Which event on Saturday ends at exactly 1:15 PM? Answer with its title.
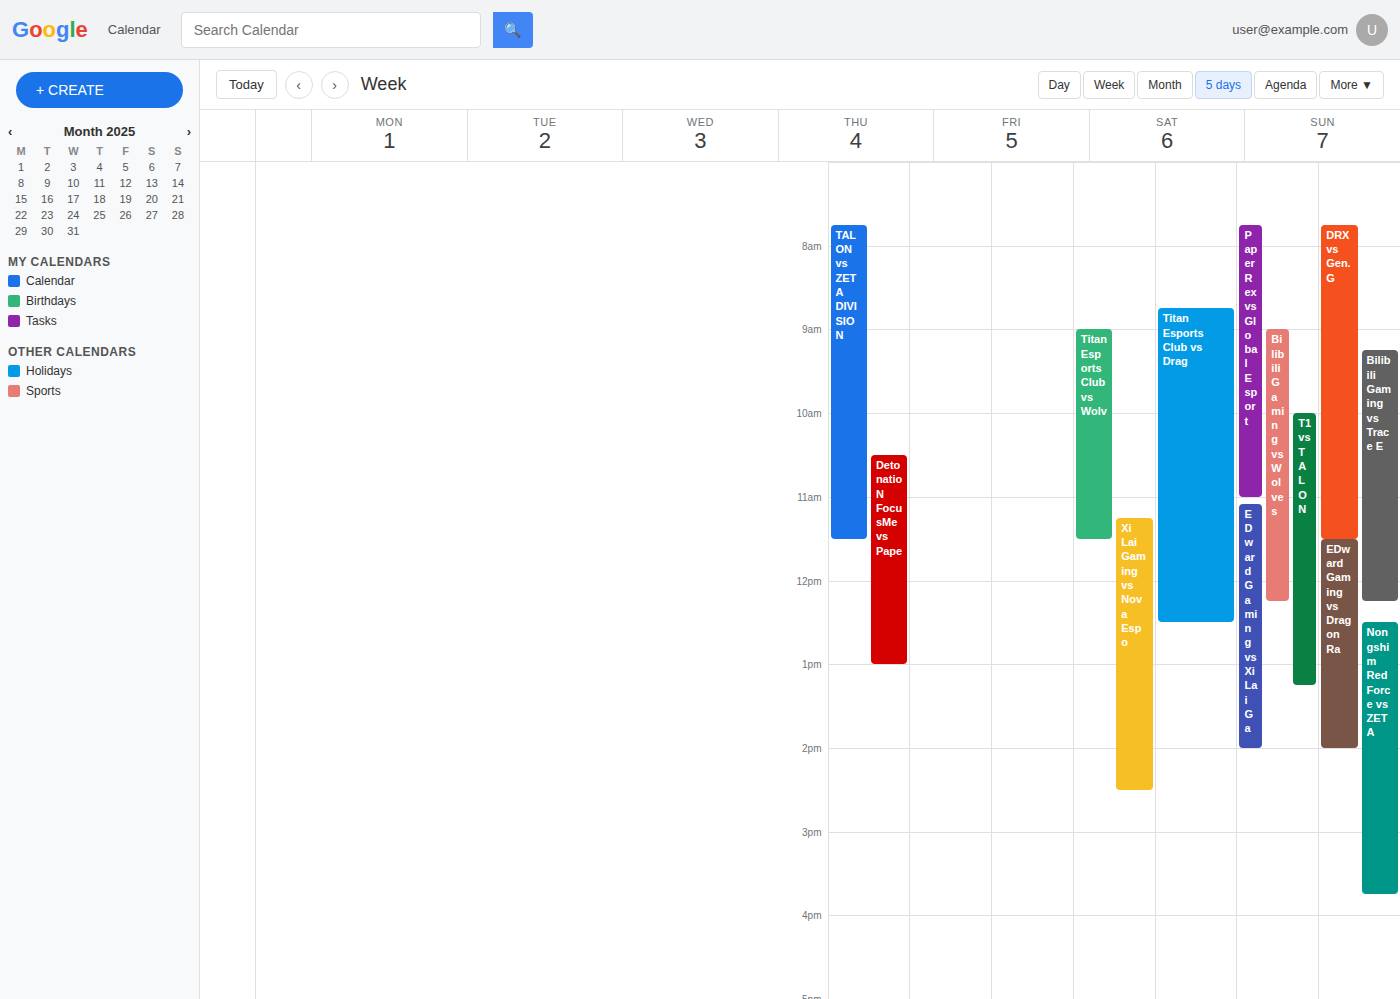
"T1 vs TALON"